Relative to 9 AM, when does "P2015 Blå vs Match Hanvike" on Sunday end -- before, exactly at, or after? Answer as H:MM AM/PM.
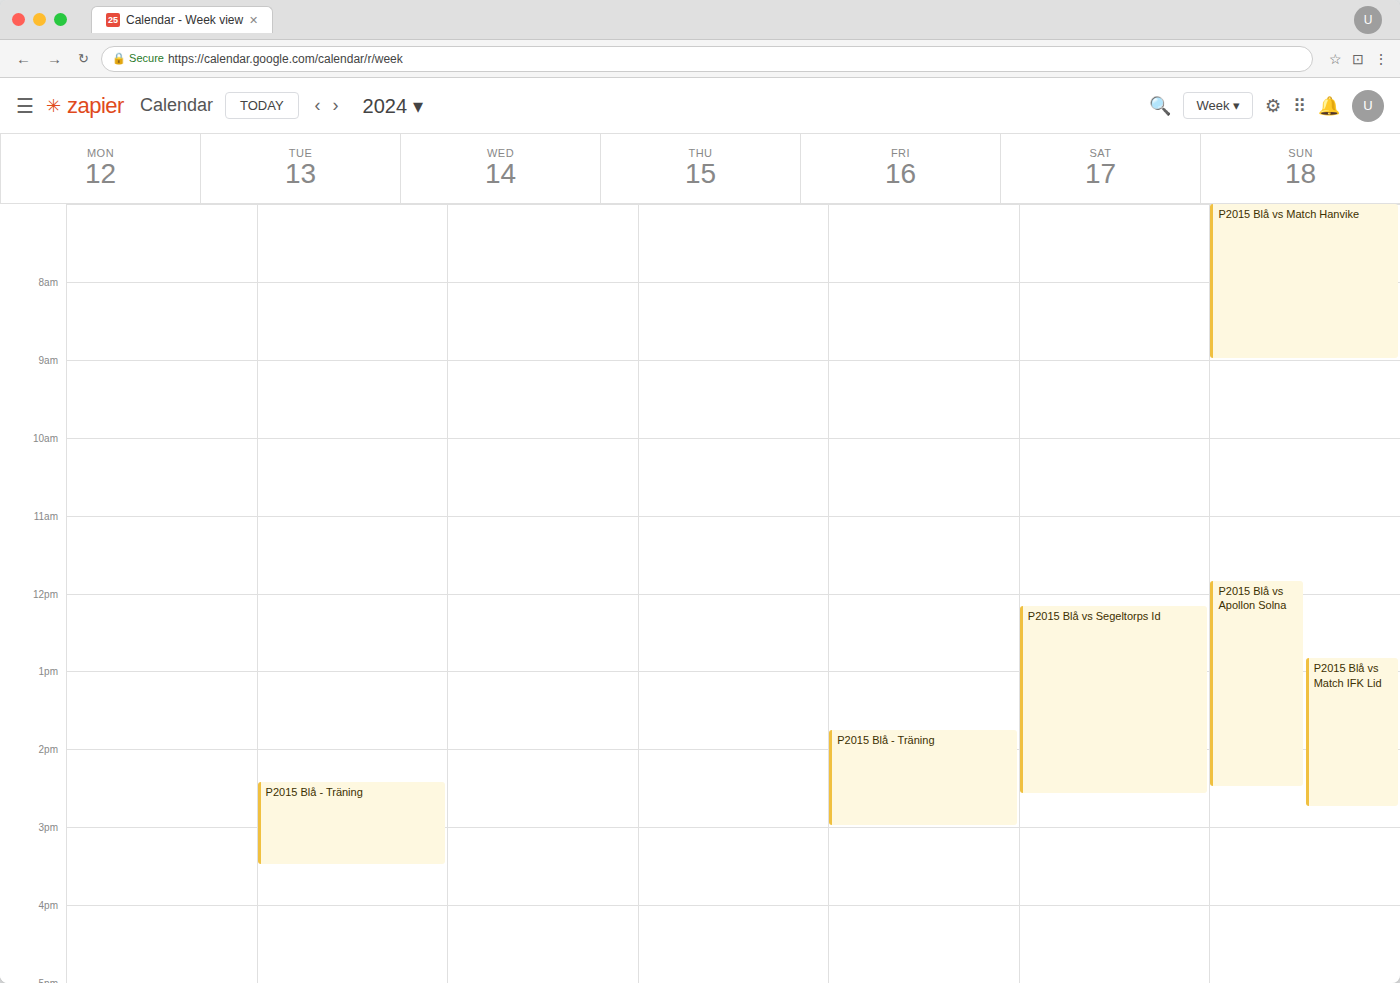
9:00 AM -- exactly at 9 AM, on the 9 AM line.